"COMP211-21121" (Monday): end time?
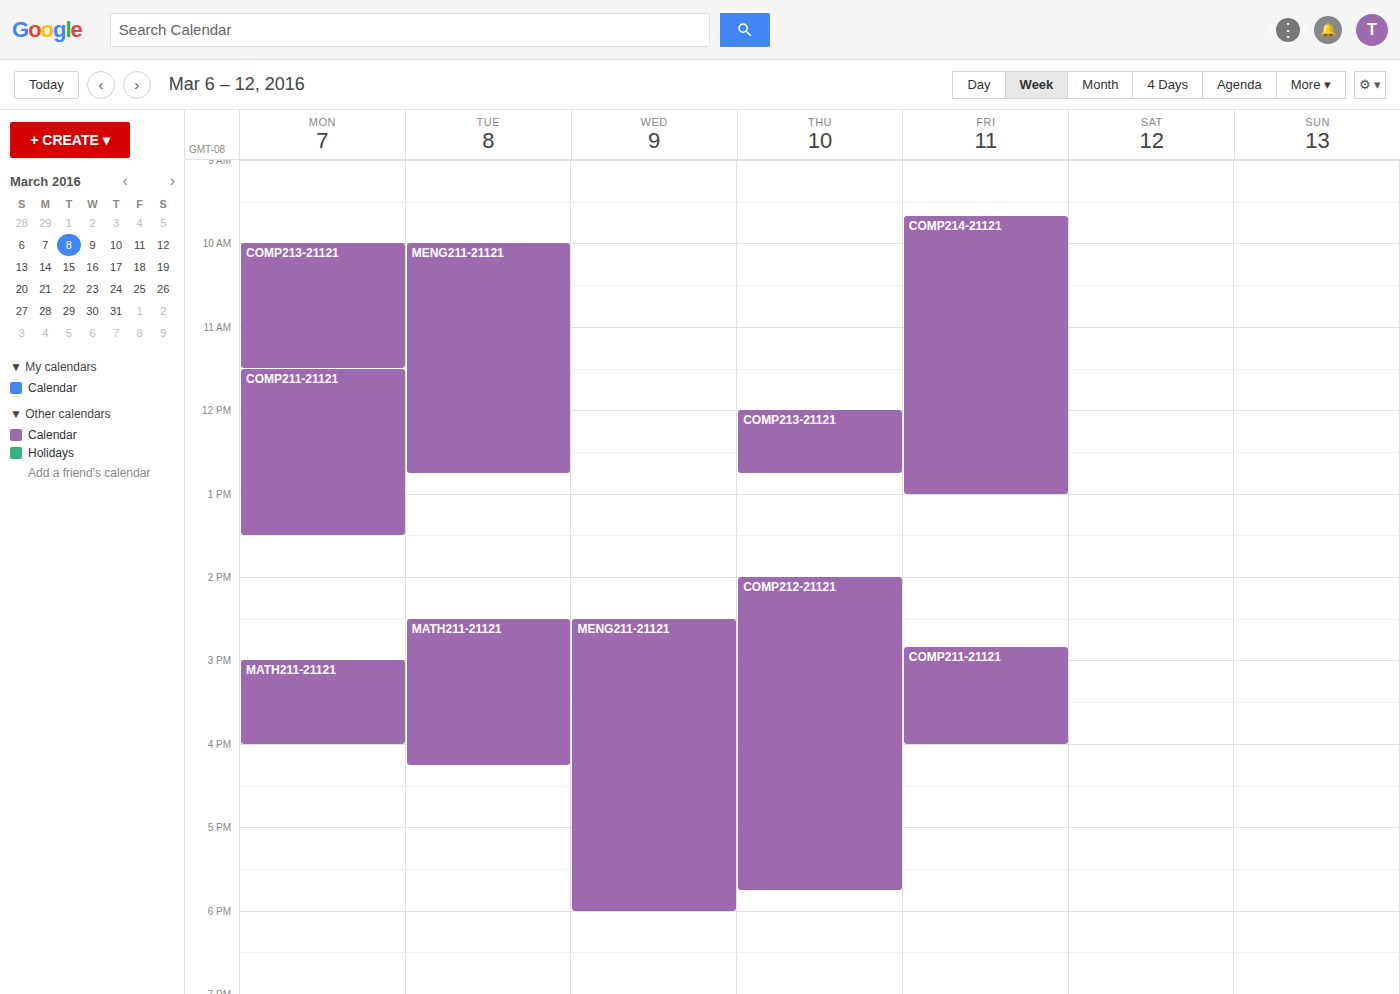
1:30 PM